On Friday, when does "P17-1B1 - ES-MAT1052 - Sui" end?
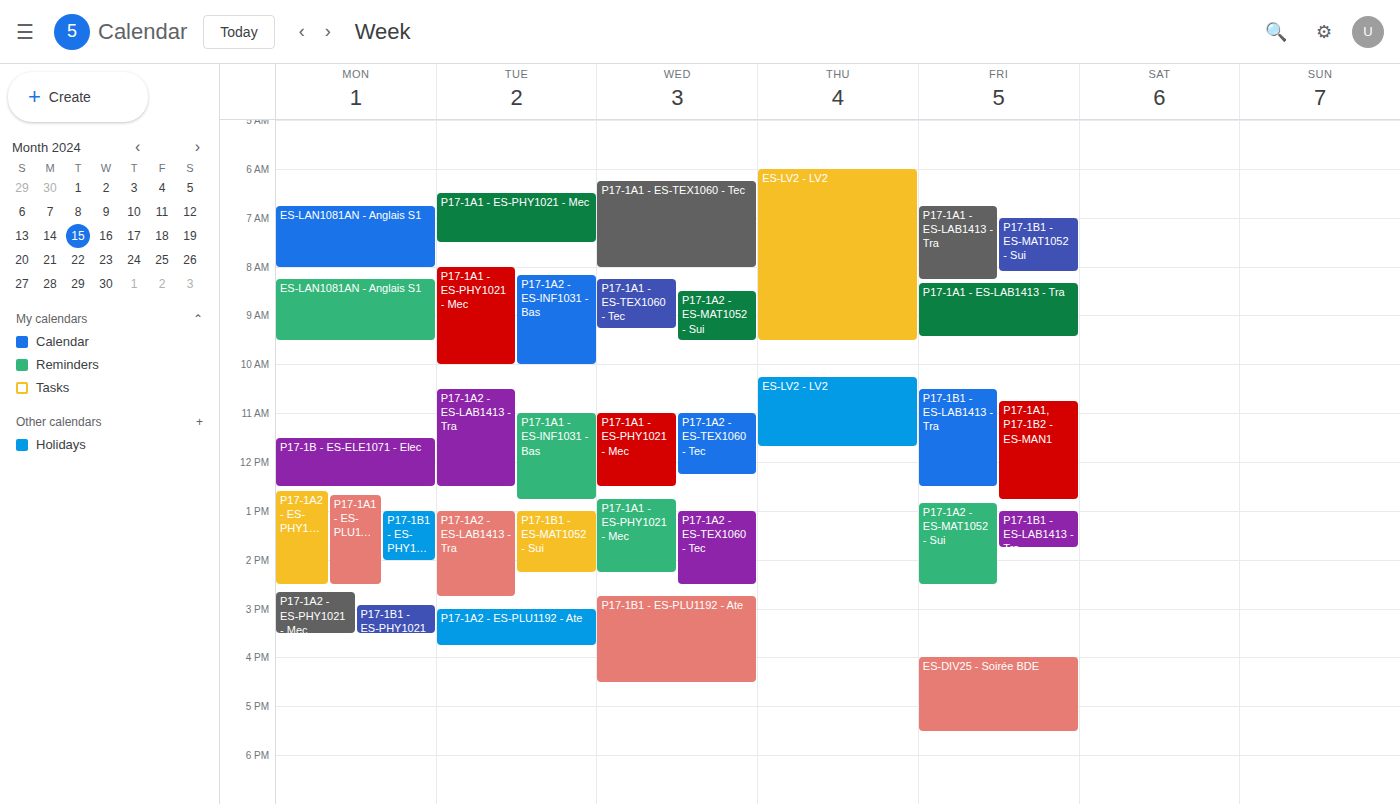
8:05 AM